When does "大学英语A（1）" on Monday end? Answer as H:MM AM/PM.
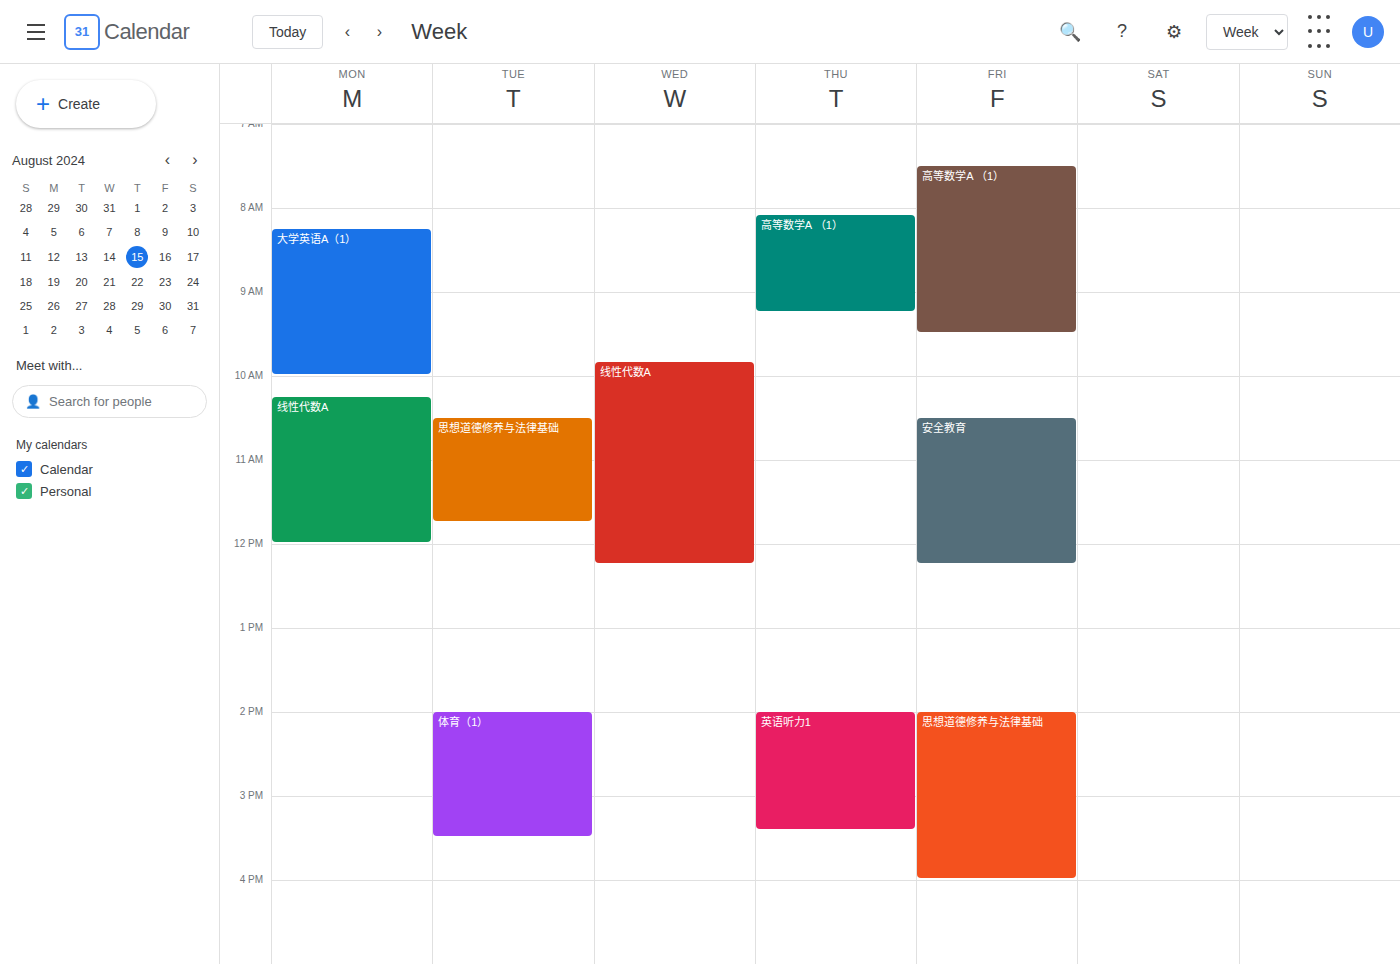
10:00 AM